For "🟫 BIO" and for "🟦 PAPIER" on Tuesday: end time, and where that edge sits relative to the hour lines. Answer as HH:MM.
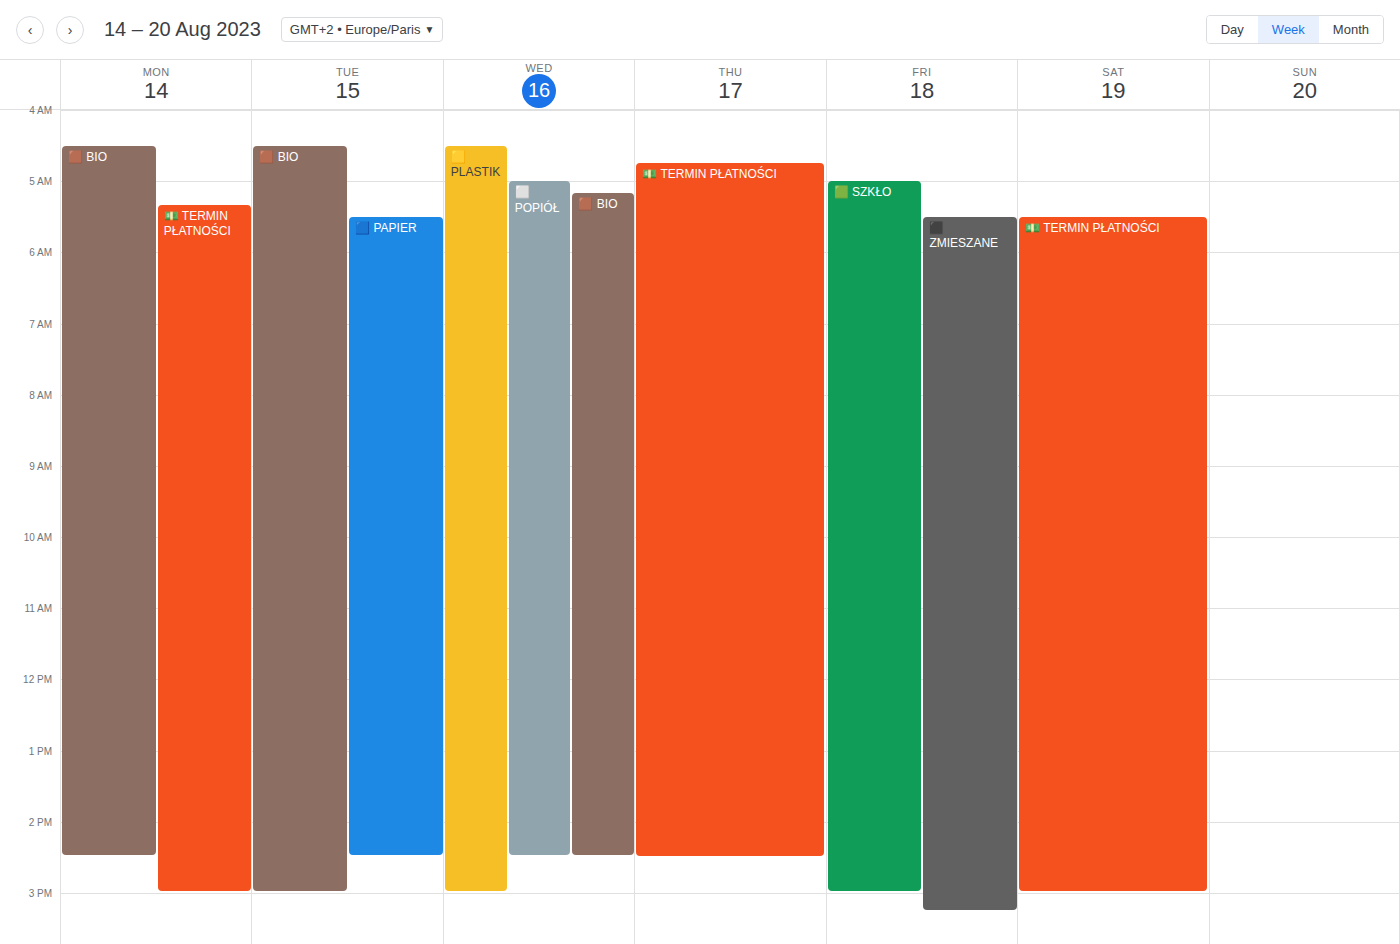
"🟫 BIO": 15:00, exactly on the 15:00 line. "🟦 PAPIER": 14:30, halfway between the 14:00 and 15:00 lines.